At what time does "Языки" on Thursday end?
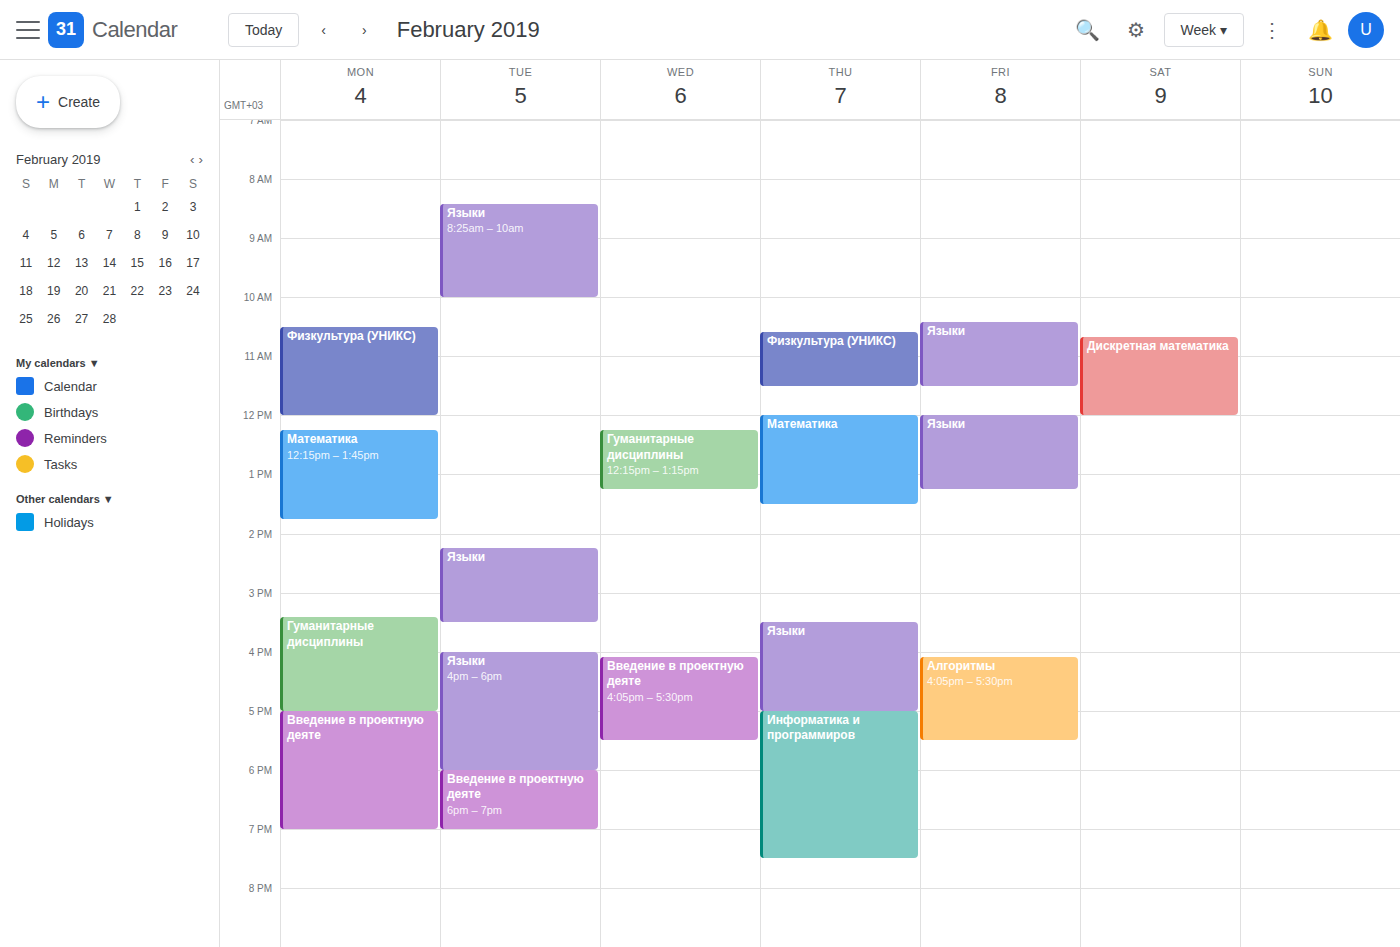
5:00 PM